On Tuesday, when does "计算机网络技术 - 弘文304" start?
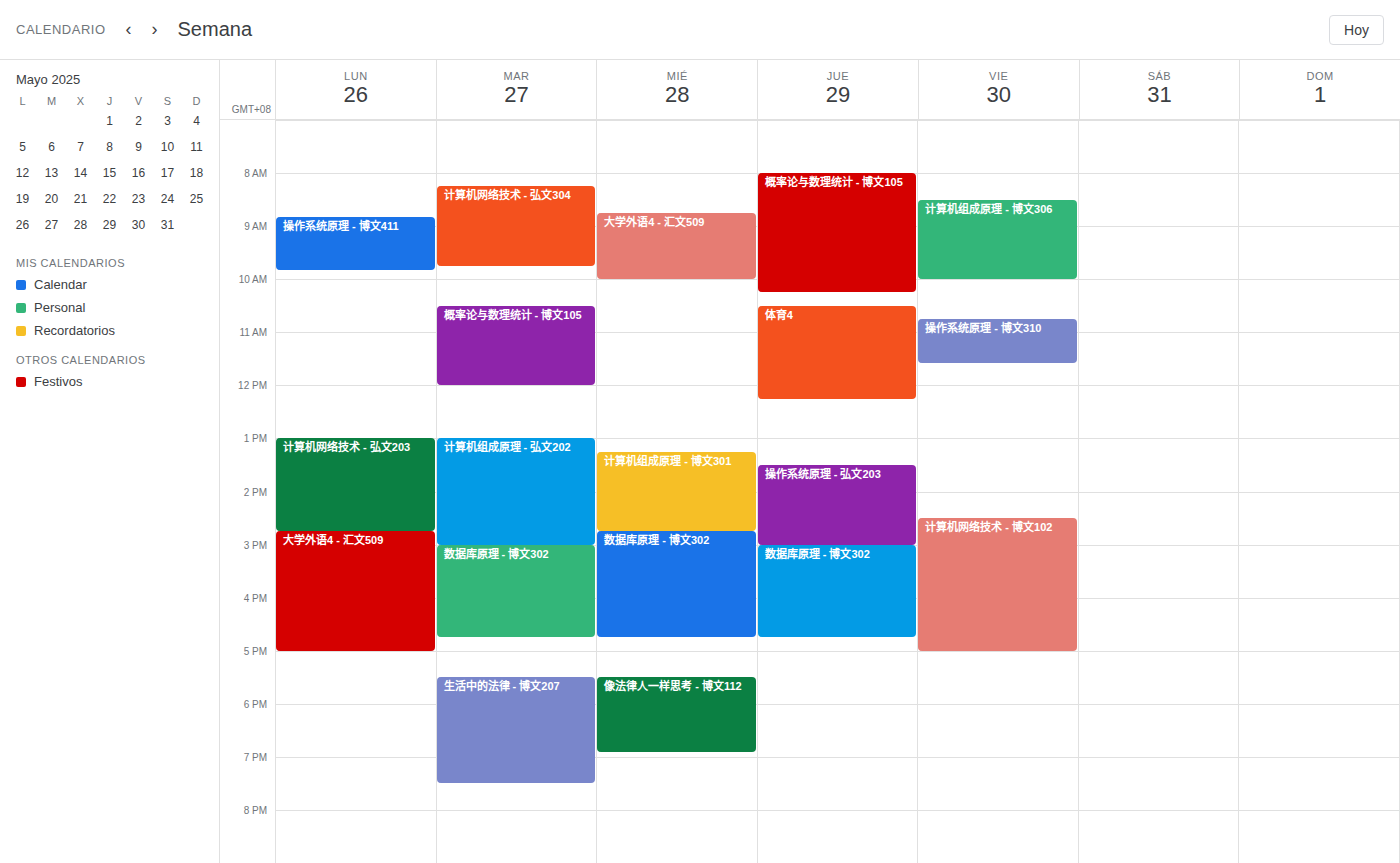
8:15 AM